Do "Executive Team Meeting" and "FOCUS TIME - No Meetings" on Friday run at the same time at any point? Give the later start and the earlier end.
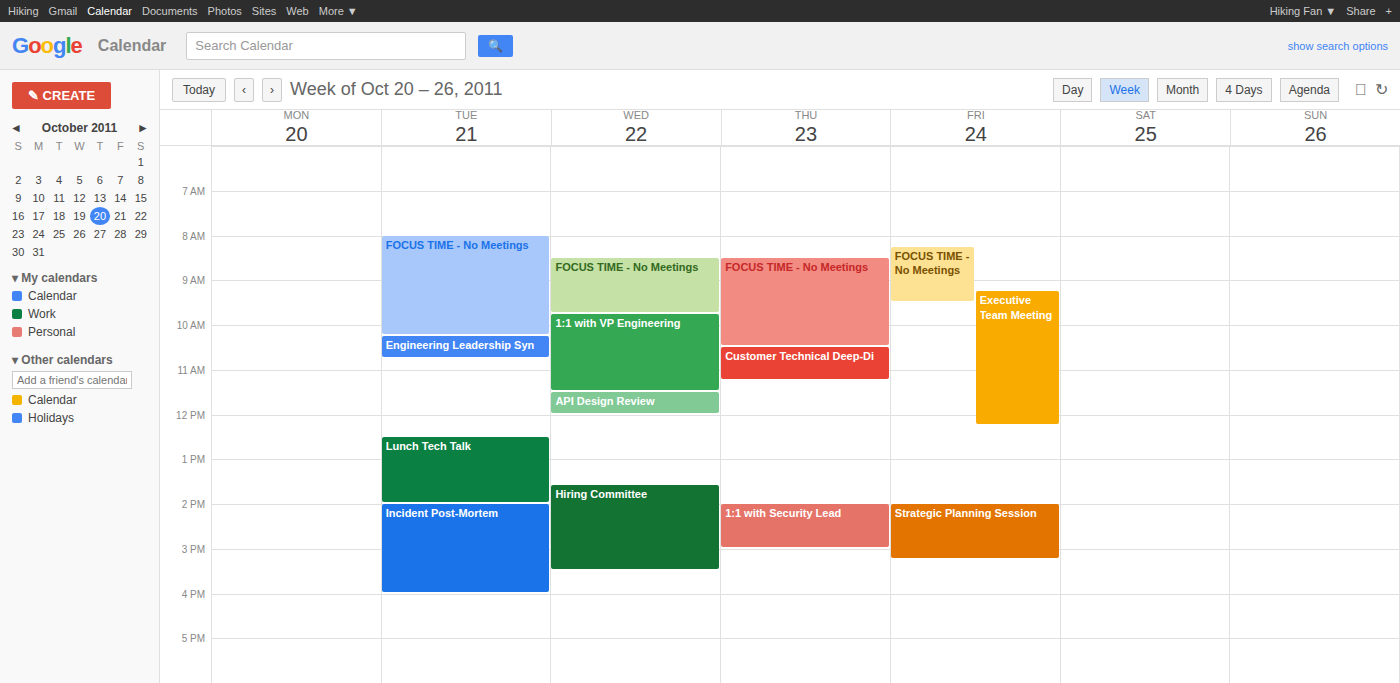
"Executive Team Meeting" starts at 9:15 AM, before "FOCUS TIME - No Meetings" ends at 9:30 AM -- they overlap.